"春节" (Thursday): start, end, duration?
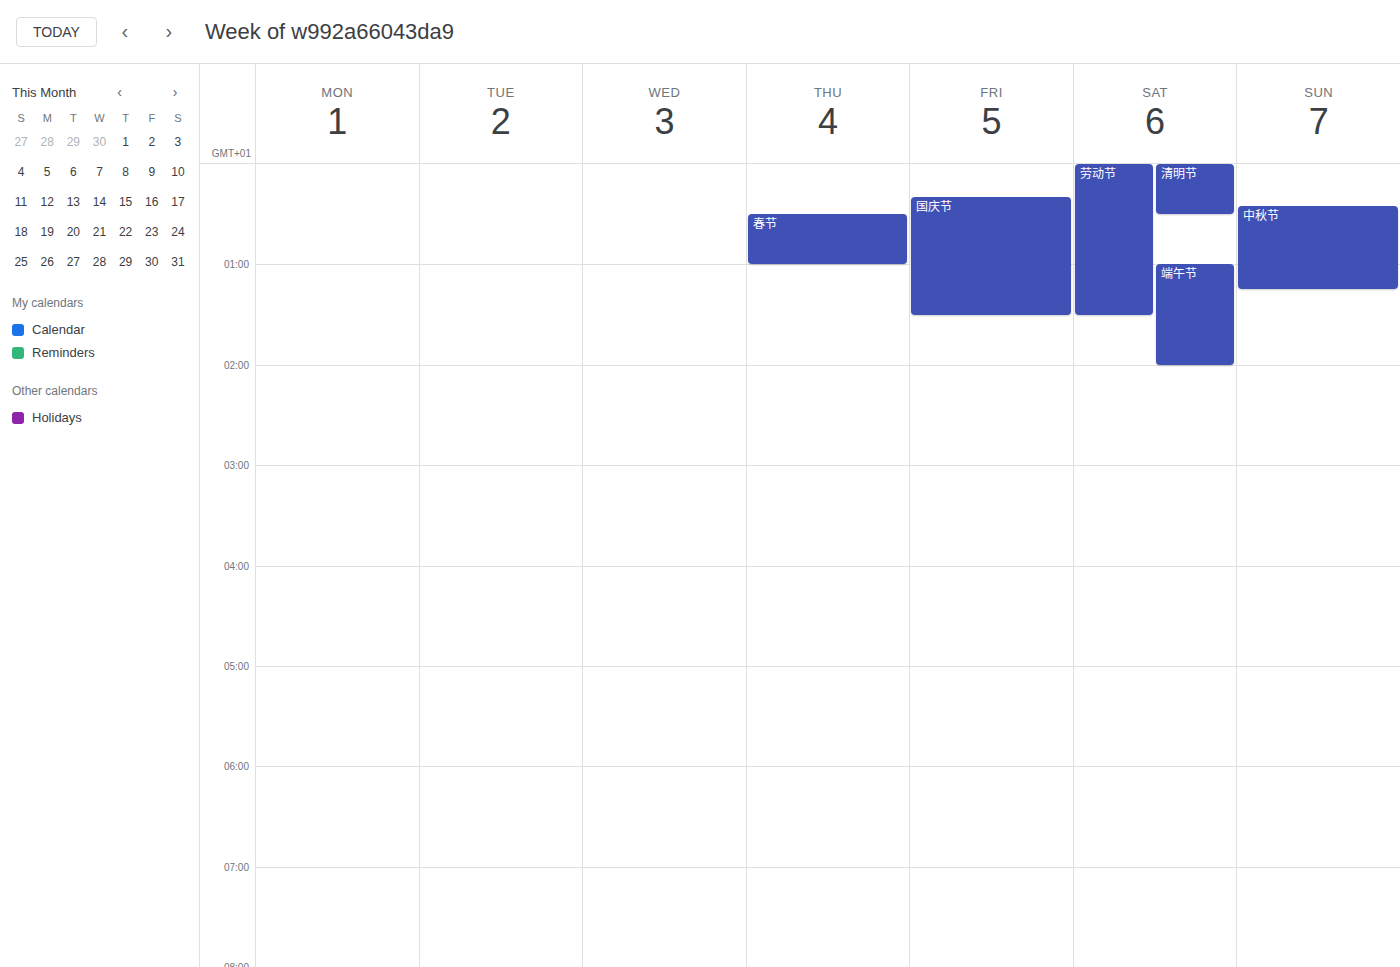
12:30 AM to 1:00 AM, 30 minutes